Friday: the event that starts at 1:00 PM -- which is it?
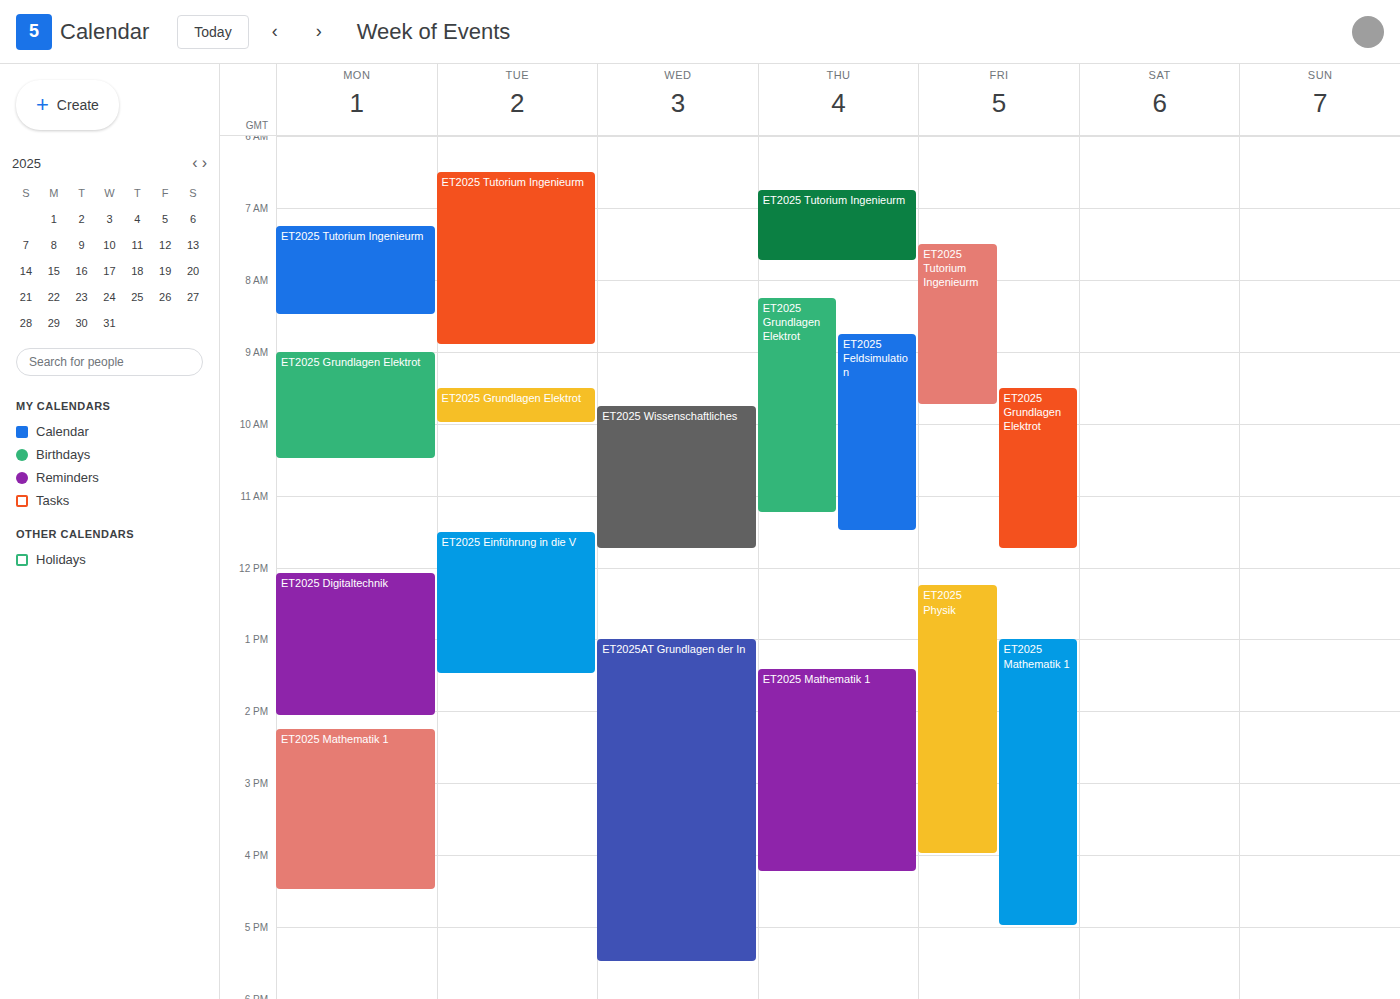
"ET2025 Mathematik 1"